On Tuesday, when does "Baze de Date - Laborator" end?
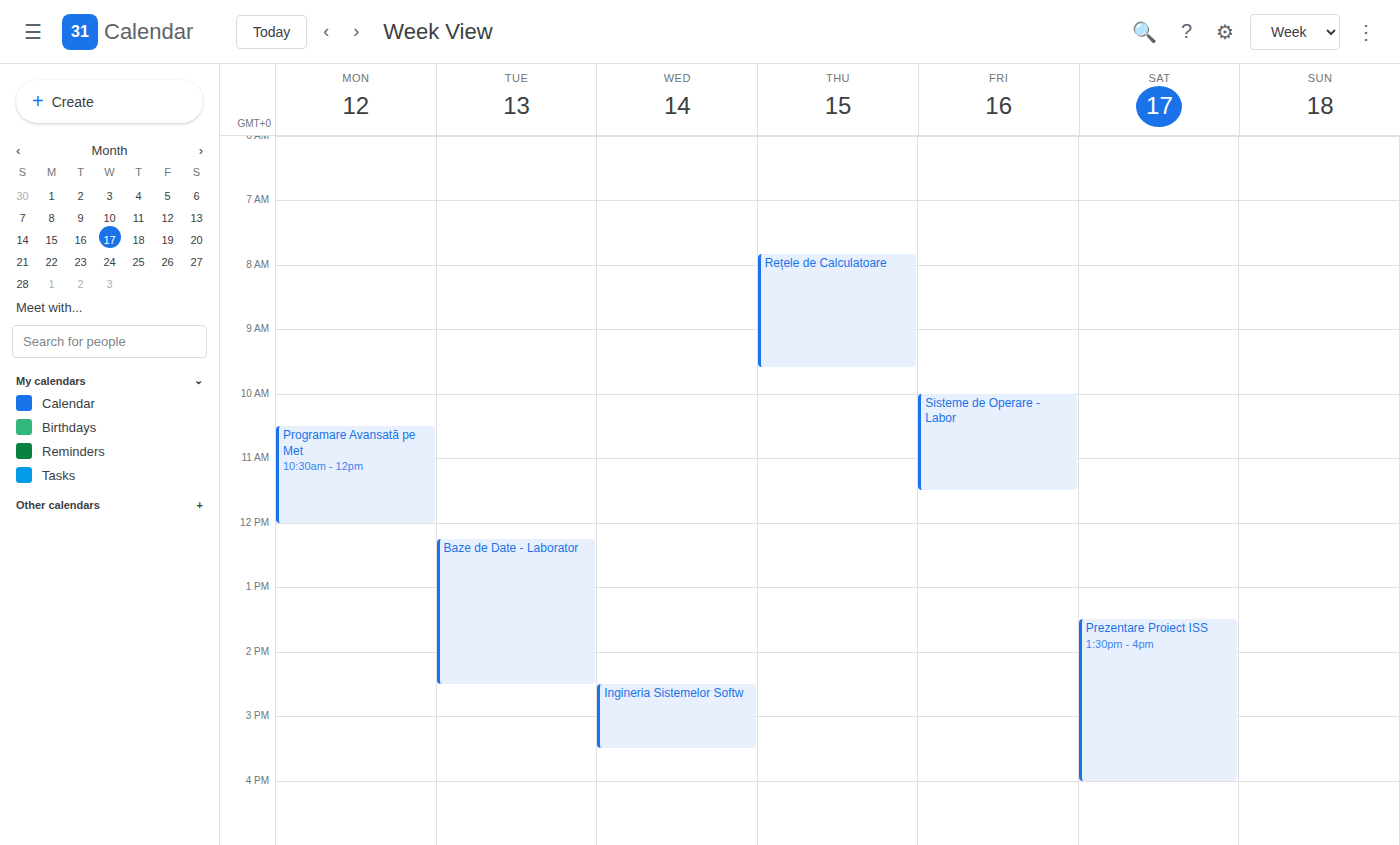
2:30 PM